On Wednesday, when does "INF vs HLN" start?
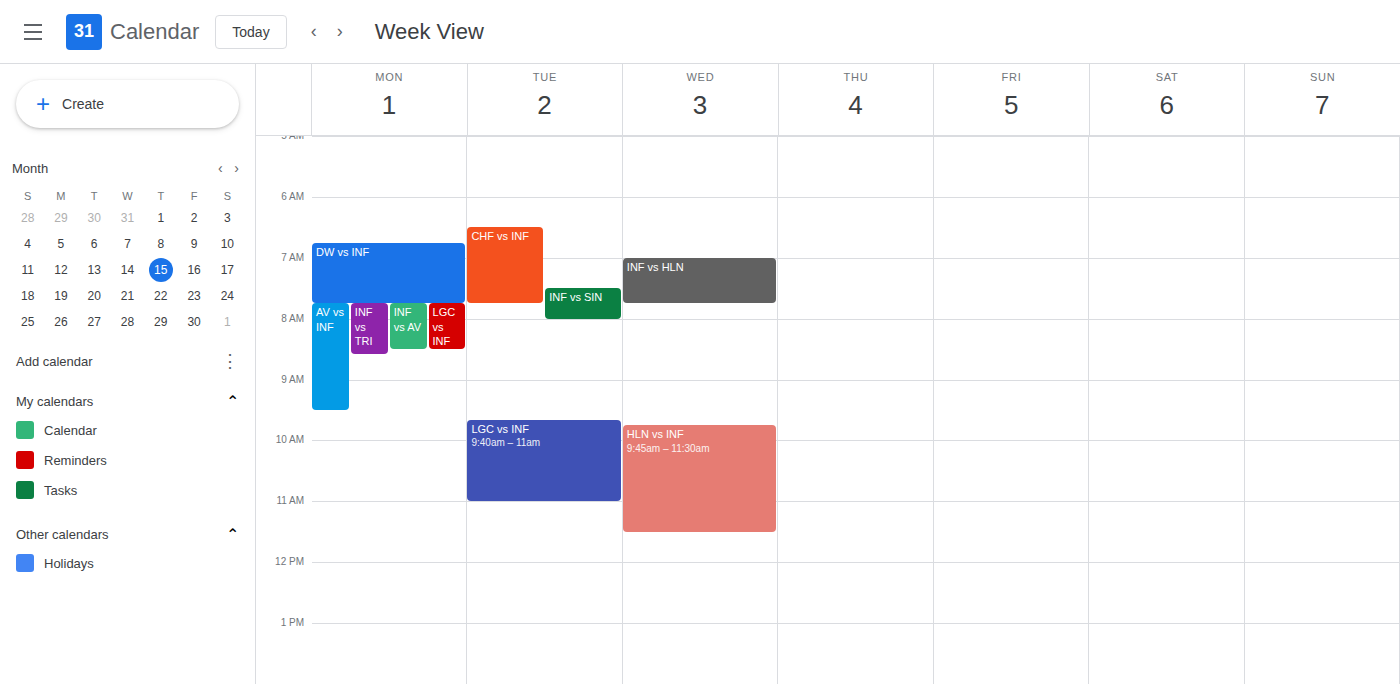
7:00 AM